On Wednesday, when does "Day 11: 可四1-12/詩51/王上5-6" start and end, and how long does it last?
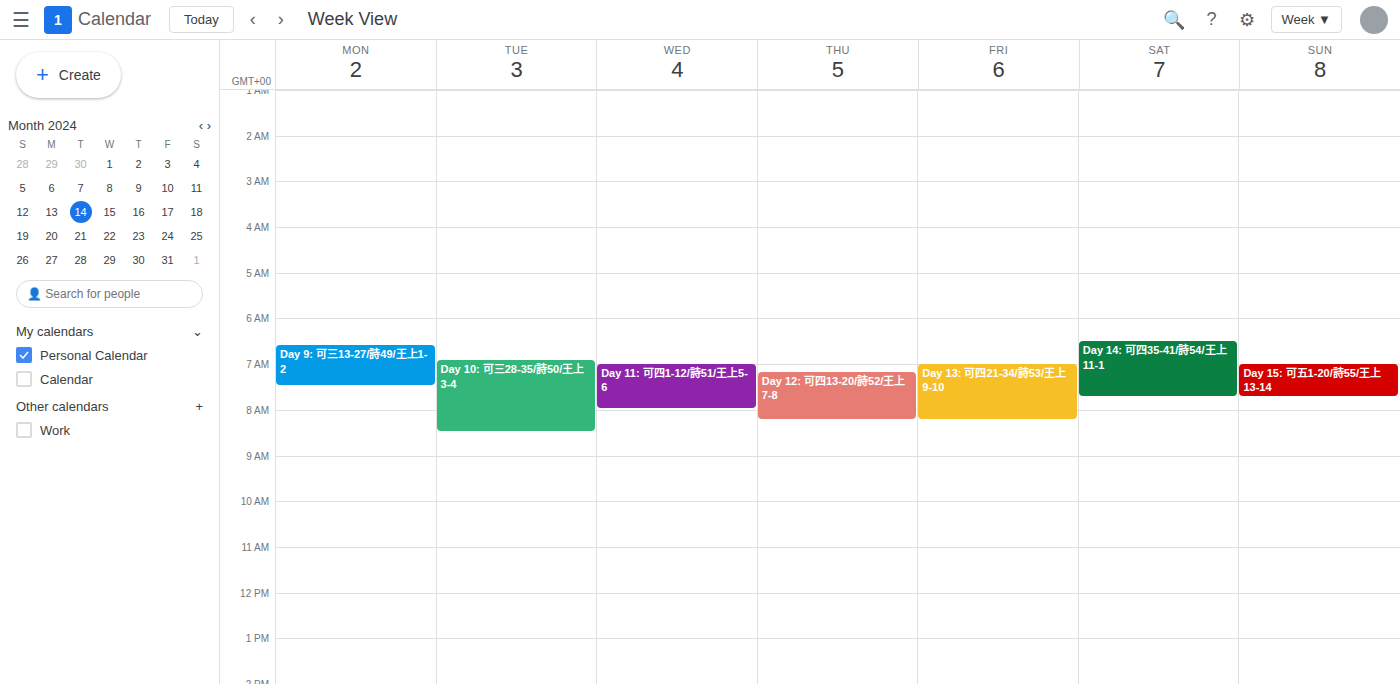
7:00 AM to 8:00 AM, 1 hour